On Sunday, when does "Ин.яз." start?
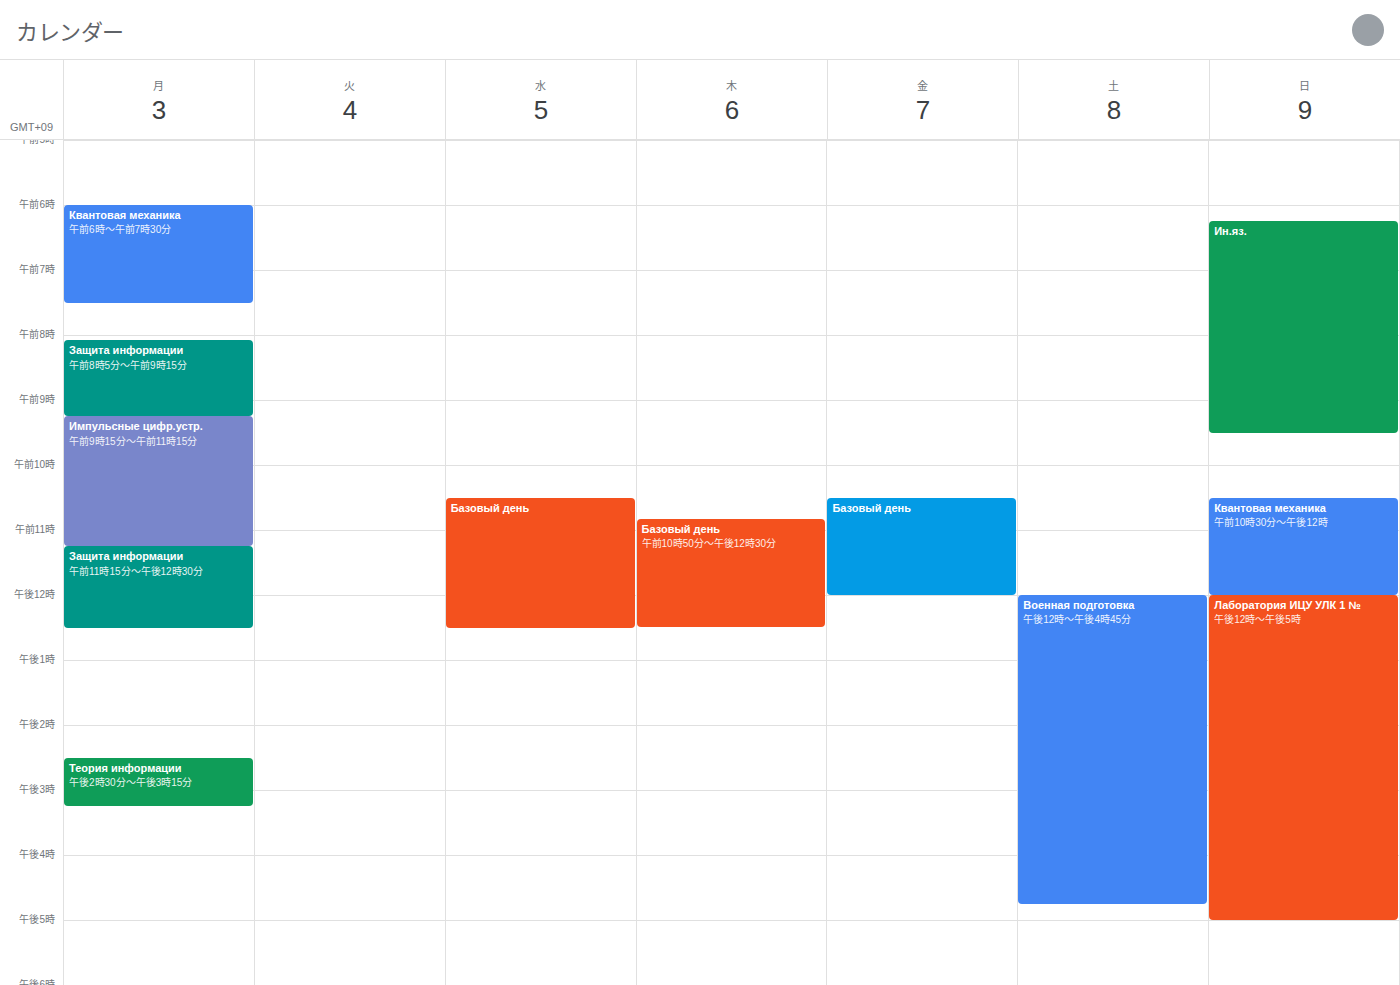
6:15 AM